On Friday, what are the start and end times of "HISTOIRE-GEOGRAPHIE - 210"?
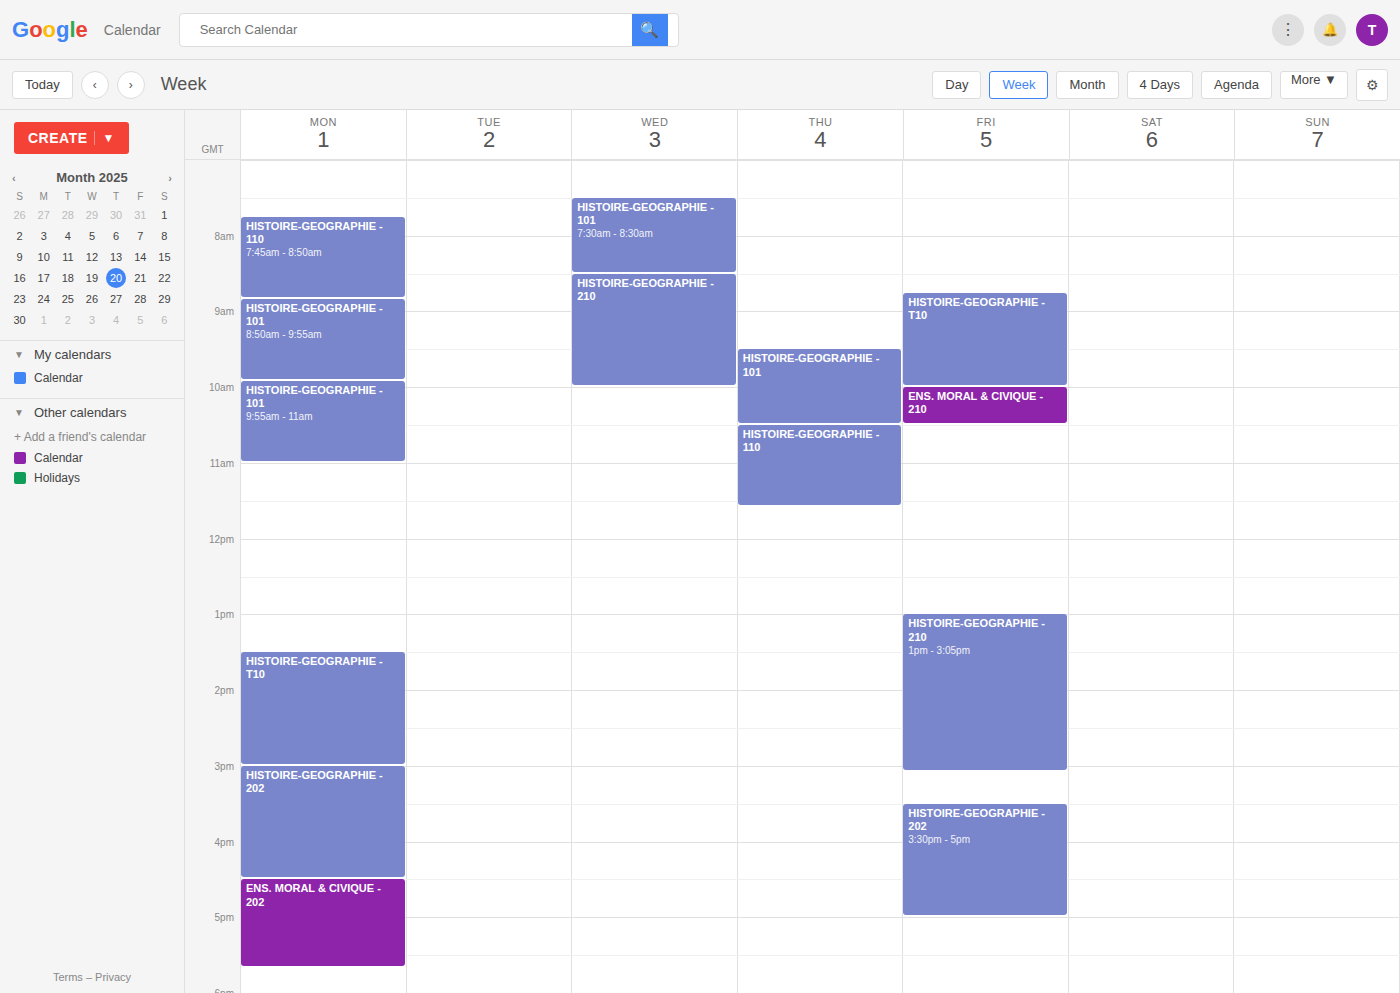
1:00 PM to 3:05 PM